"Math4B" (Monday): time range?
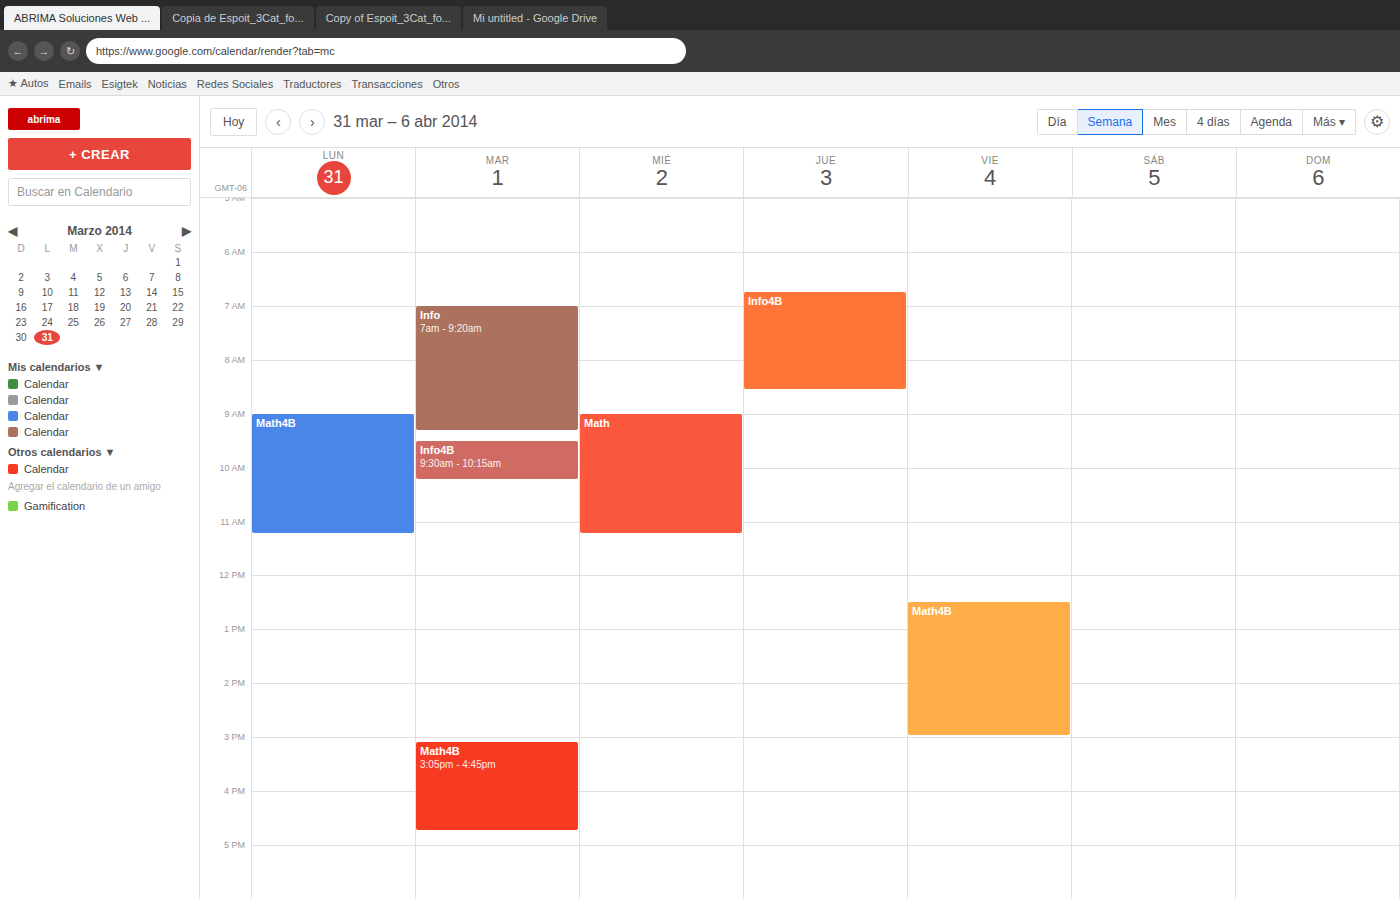
9:00 AM to 11:15 AM